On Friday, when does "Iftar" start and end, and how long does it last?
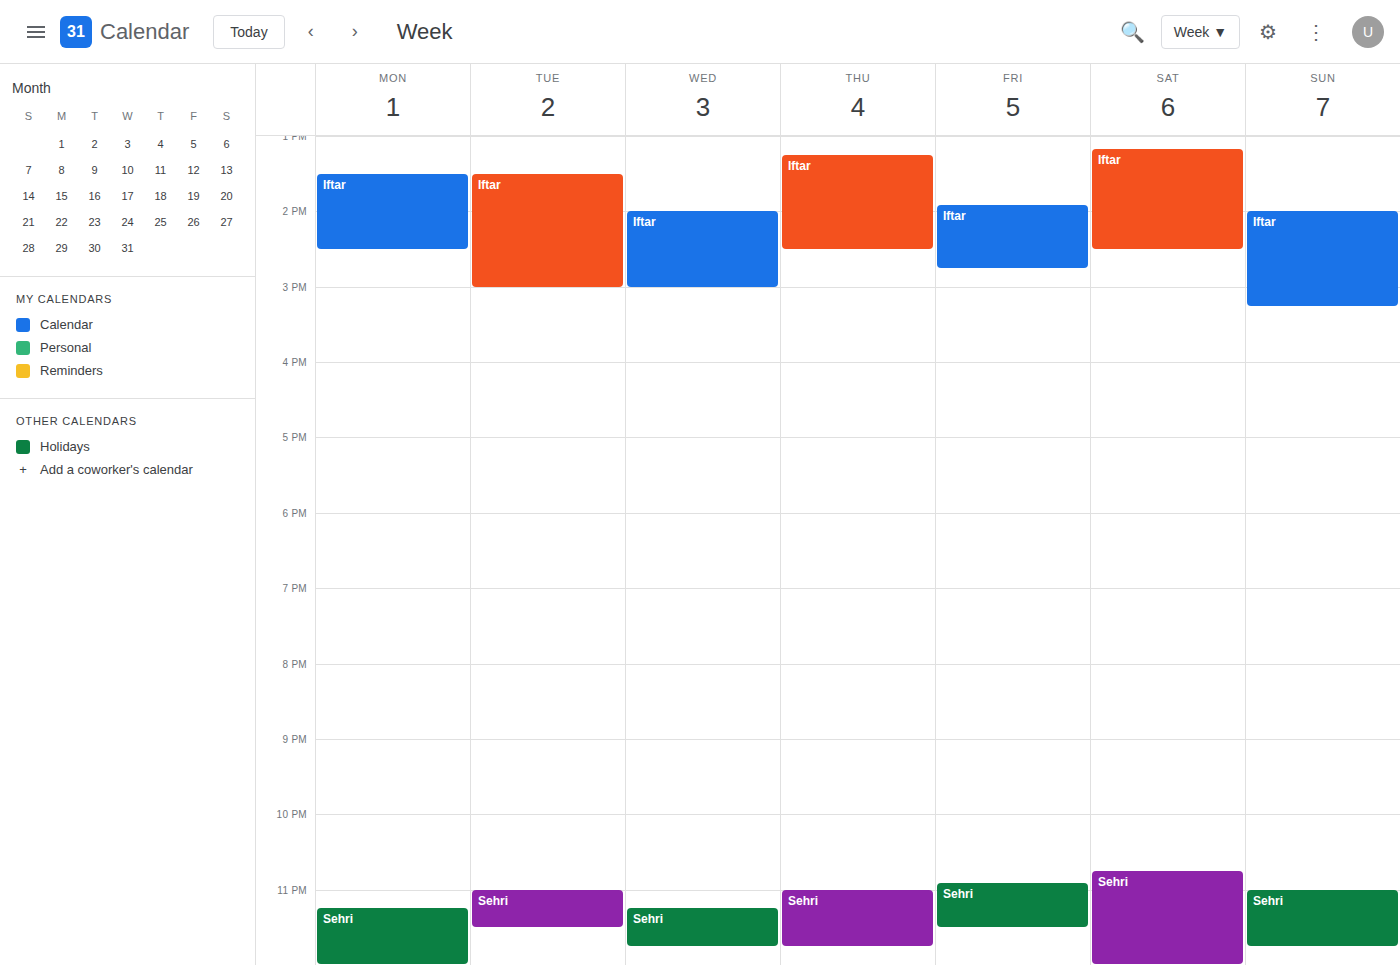
1:55 PM to 2:45 PM, 50 minutes